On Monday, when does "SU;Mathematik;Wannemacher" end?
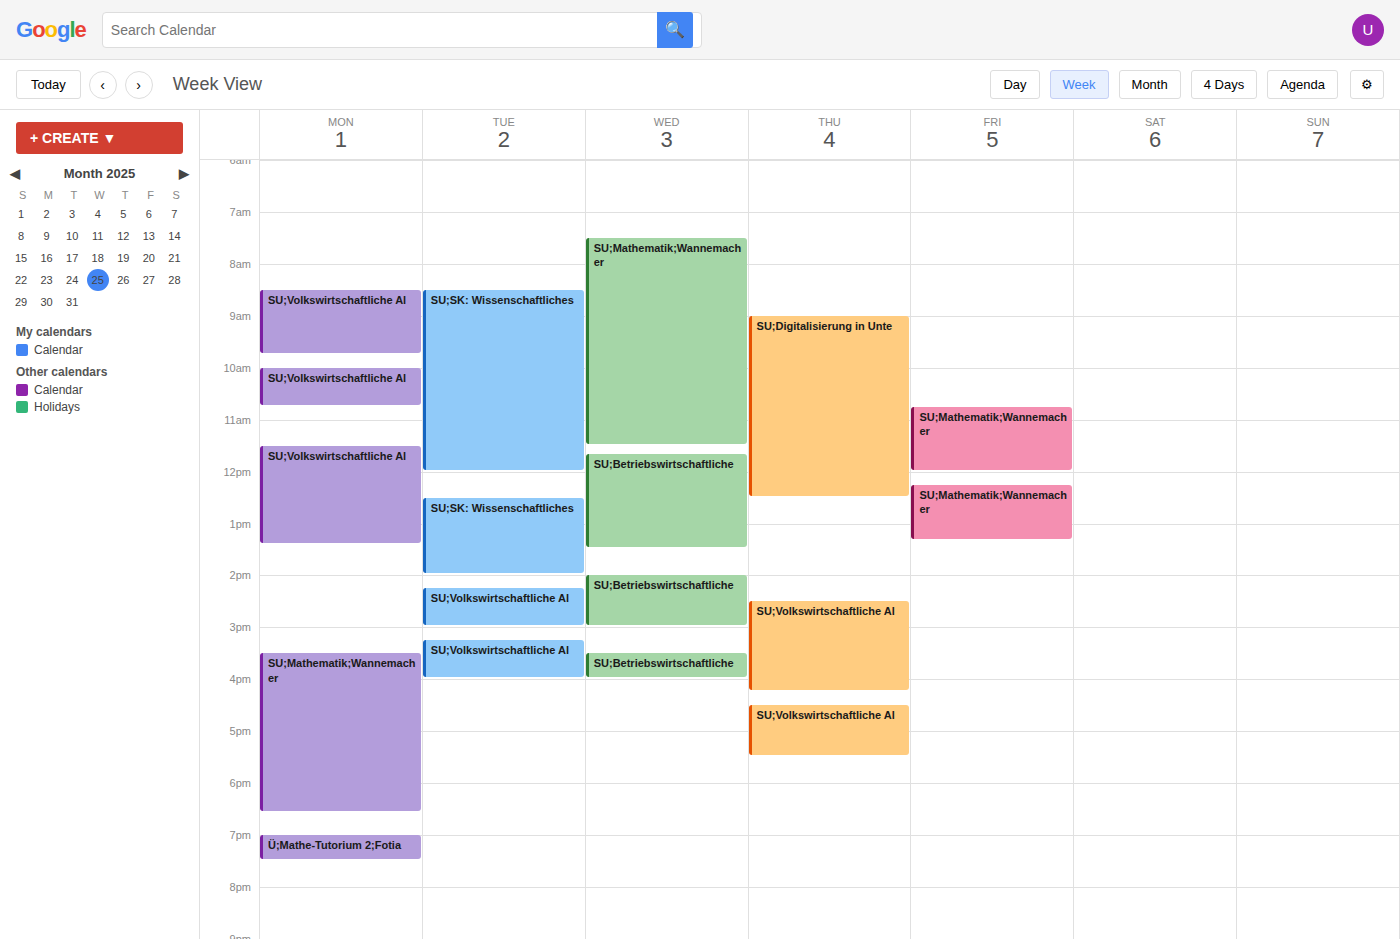
18:35